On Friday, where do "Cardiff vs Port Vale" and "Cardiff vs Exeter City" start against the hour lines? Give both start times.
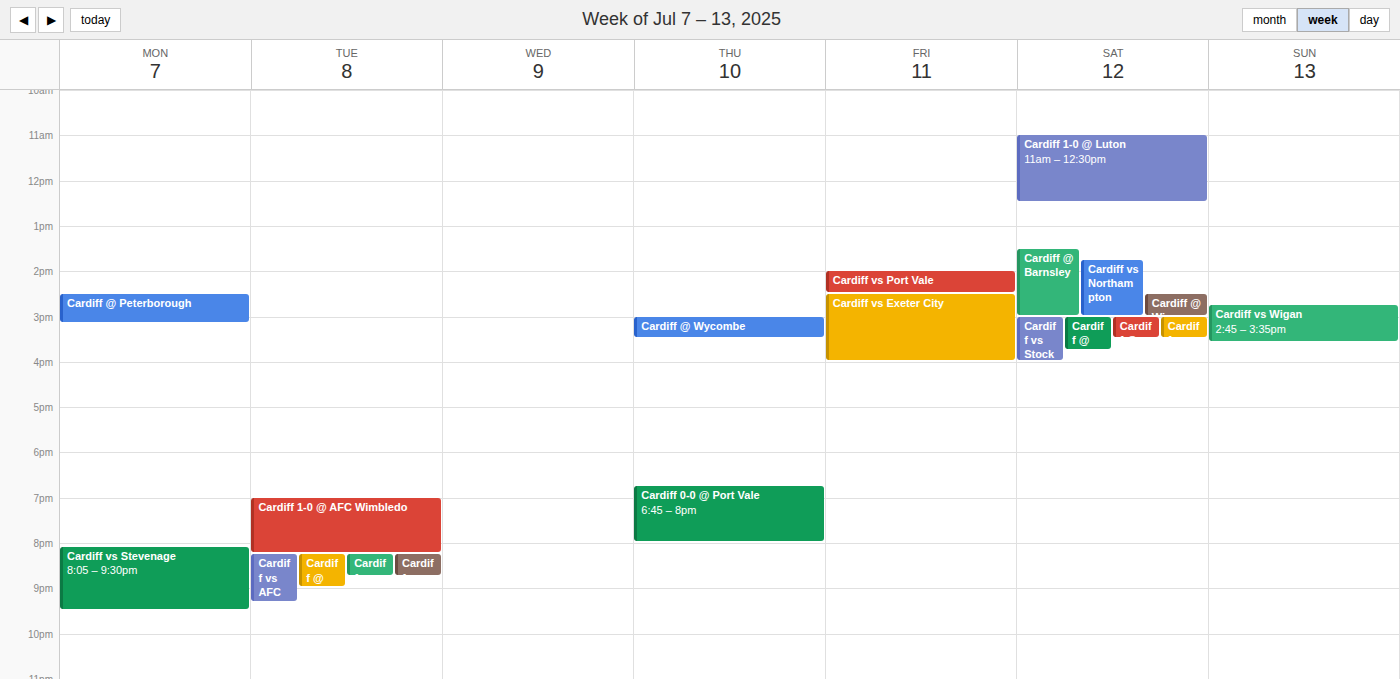
"Cardiff vs Port Vale": 2:00 PM, exactly on the 2 PM line. "Cardiff vs Exeter City": 2:30 PM, halfway between the 2 PM and 3 PM lines.